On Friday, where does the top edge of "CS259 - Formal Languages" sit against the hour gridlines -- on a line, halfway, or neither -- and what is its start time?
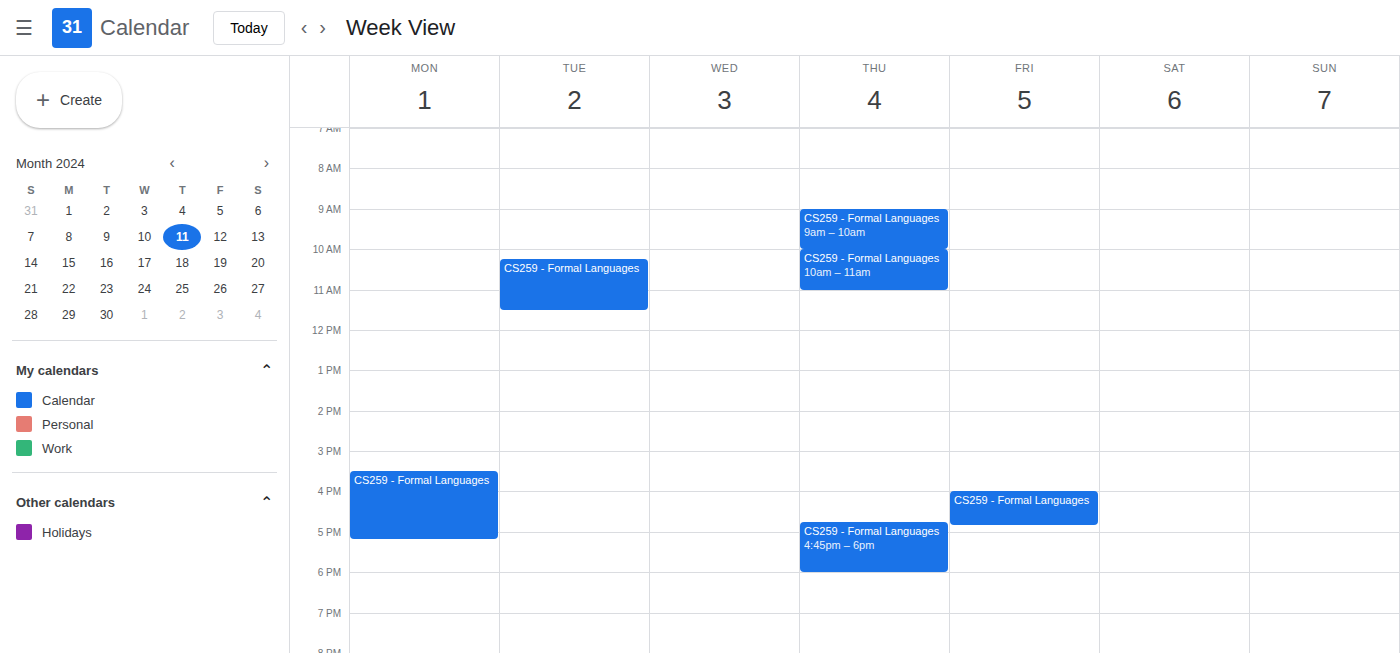
4:00 PM -- exactly on the 4 PM line.